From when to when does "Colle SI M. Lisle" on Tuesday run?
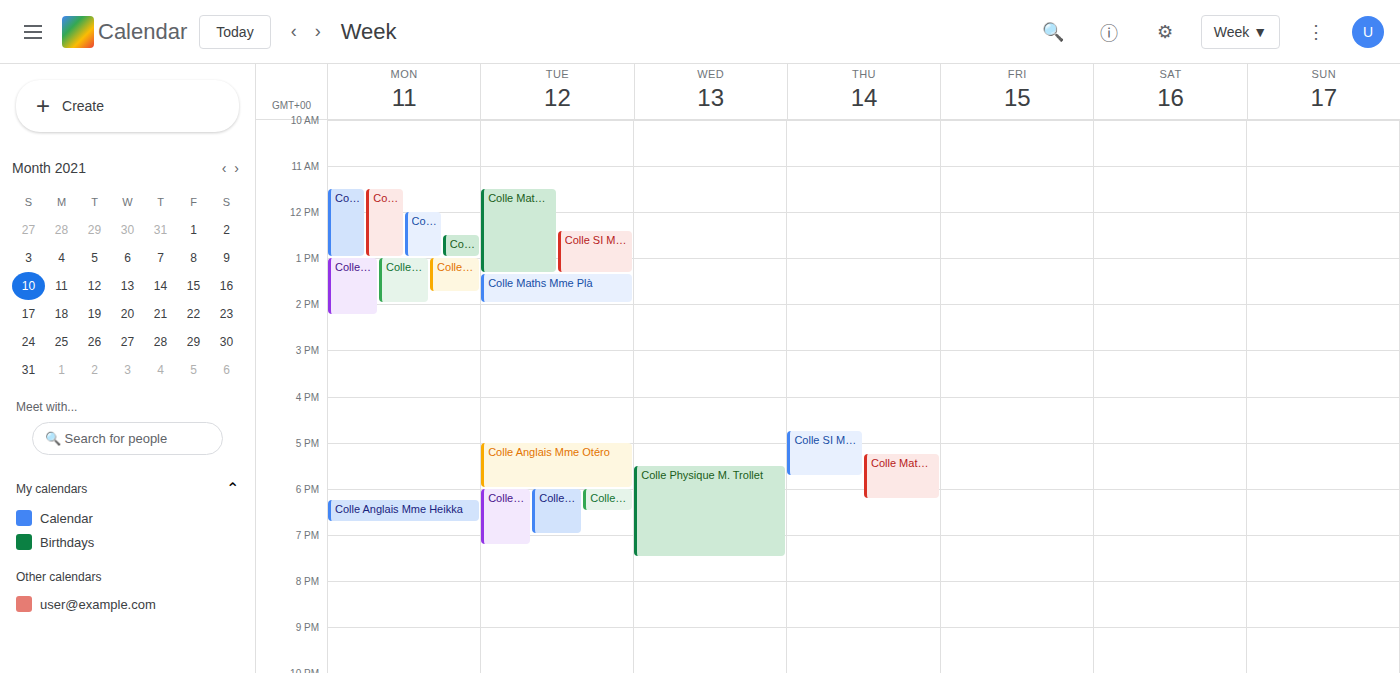
12:25 PM to 1:20 PM